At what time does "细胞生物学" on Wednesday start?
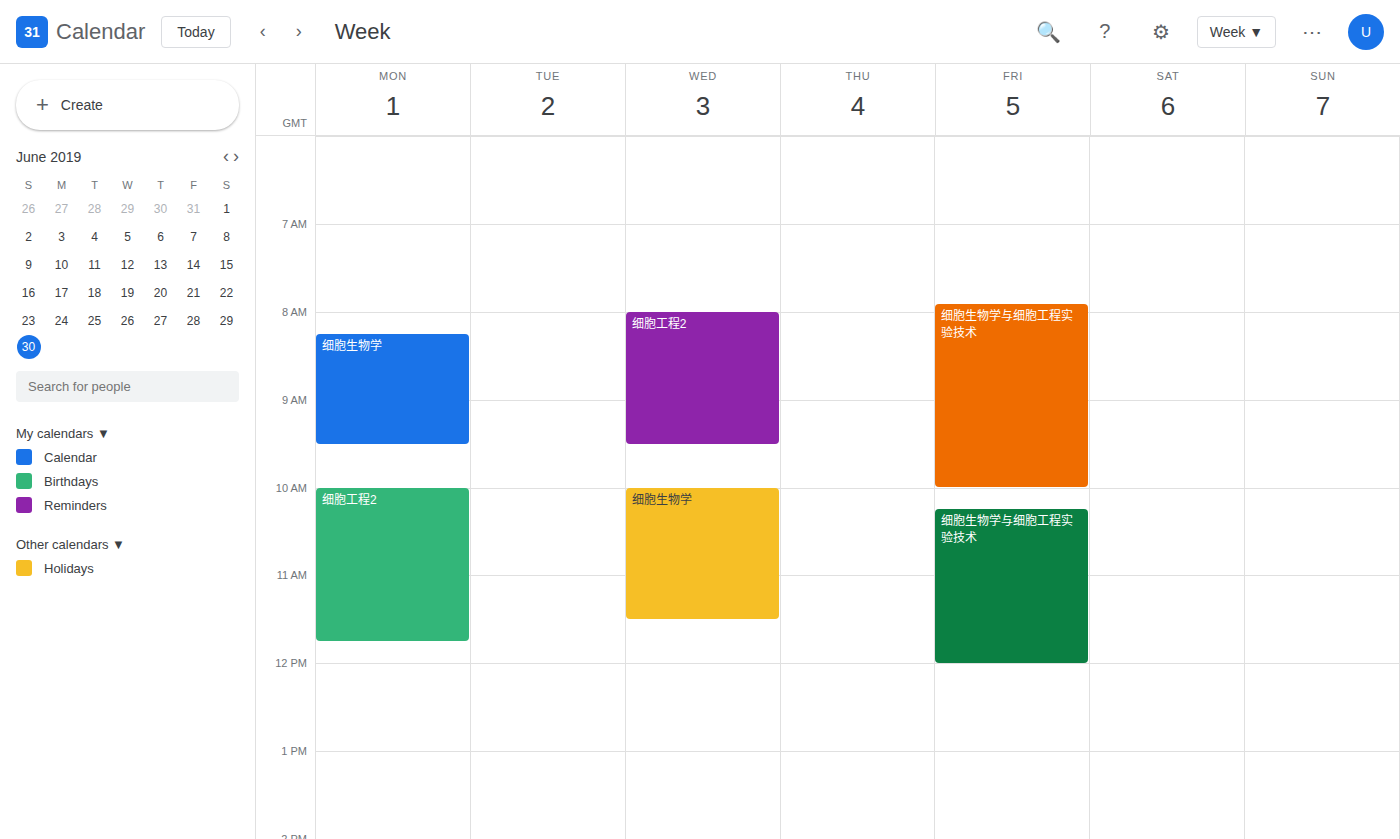
10:00